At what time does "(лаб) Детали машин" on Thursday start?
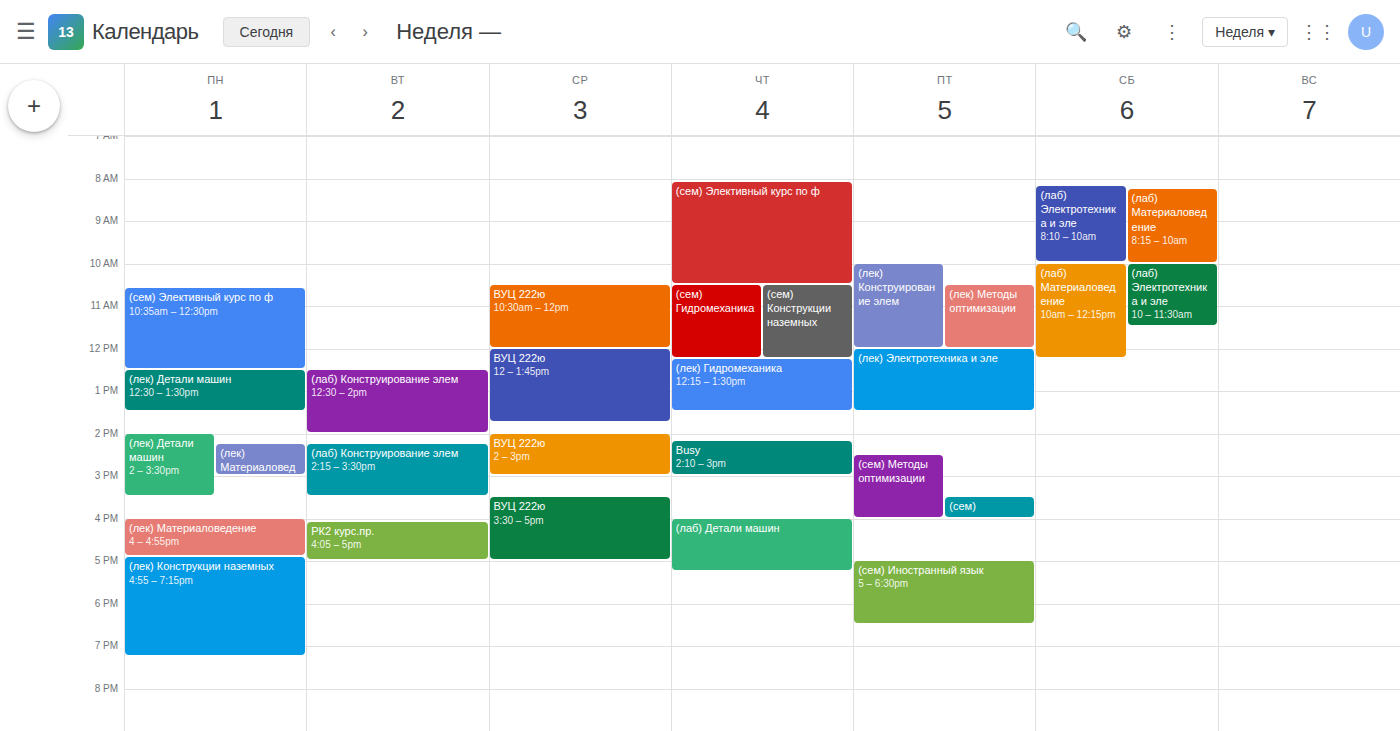
4:00 PM